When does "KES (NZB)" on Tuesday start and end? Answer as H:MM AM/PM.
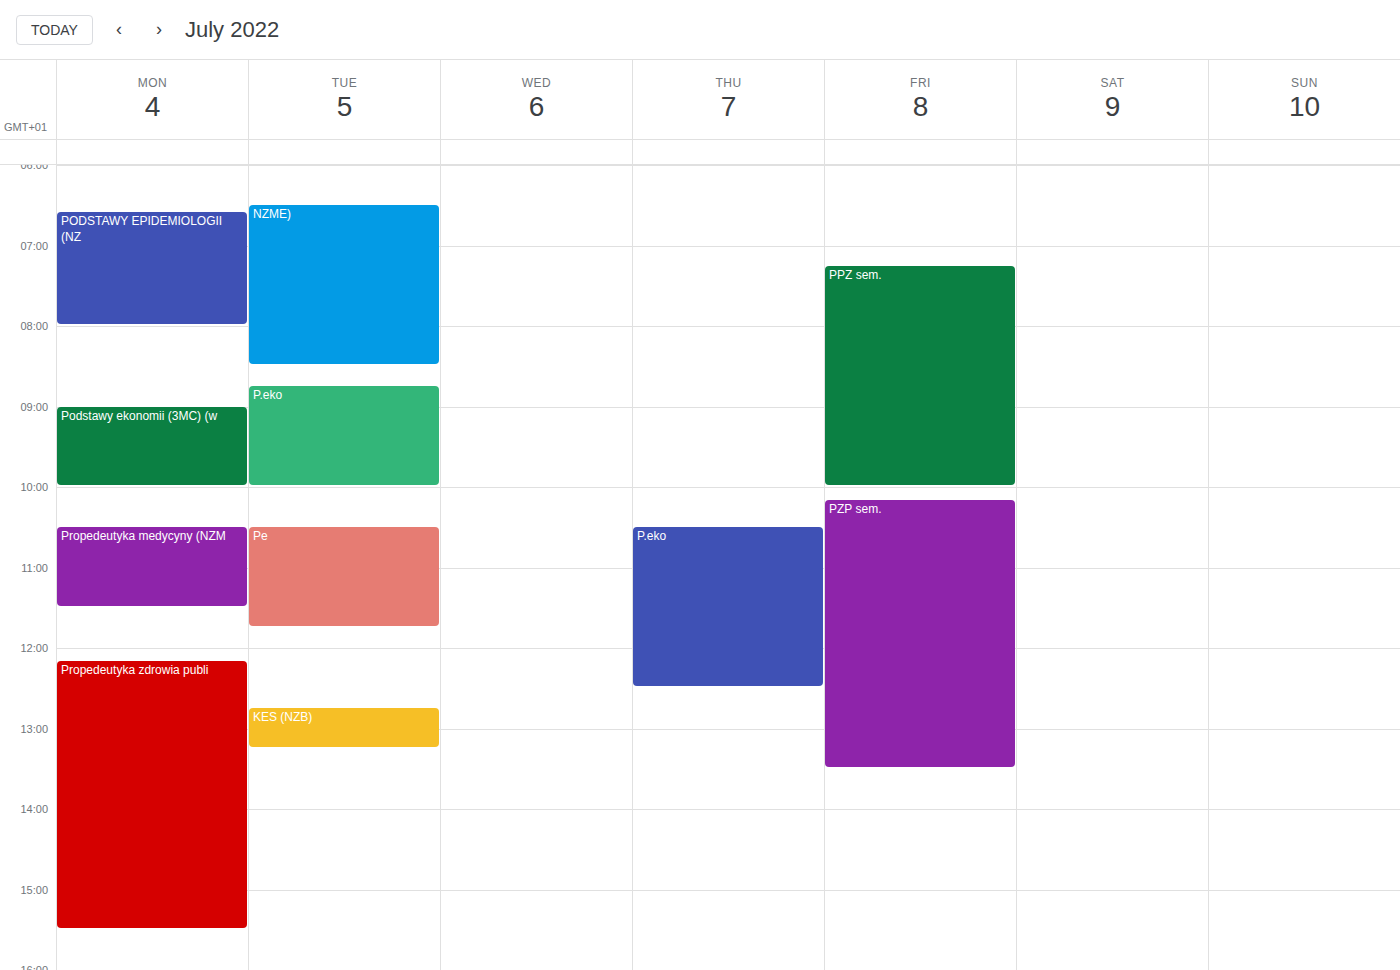
12:45 PM to 1:15 PM